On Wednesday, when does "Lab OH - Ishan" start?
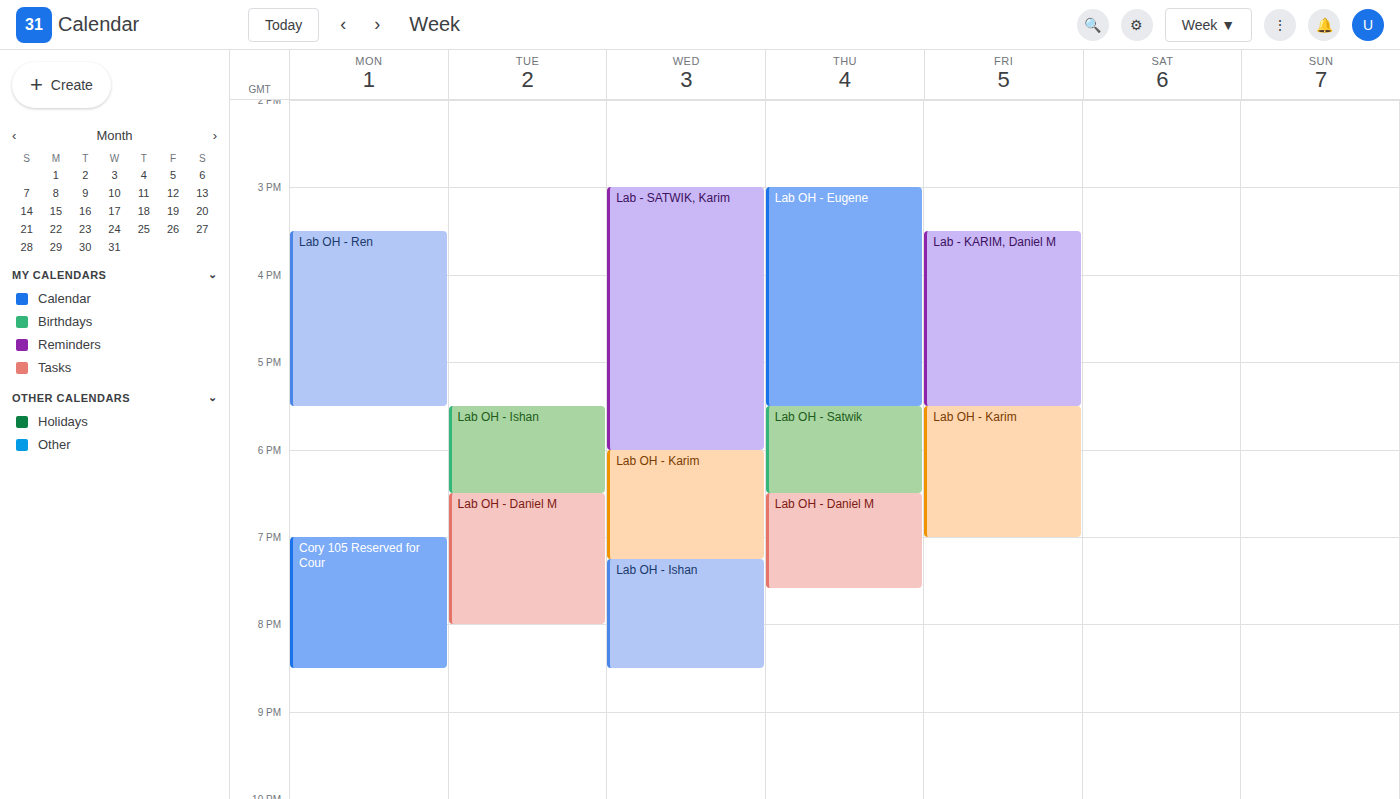
7:15 PM